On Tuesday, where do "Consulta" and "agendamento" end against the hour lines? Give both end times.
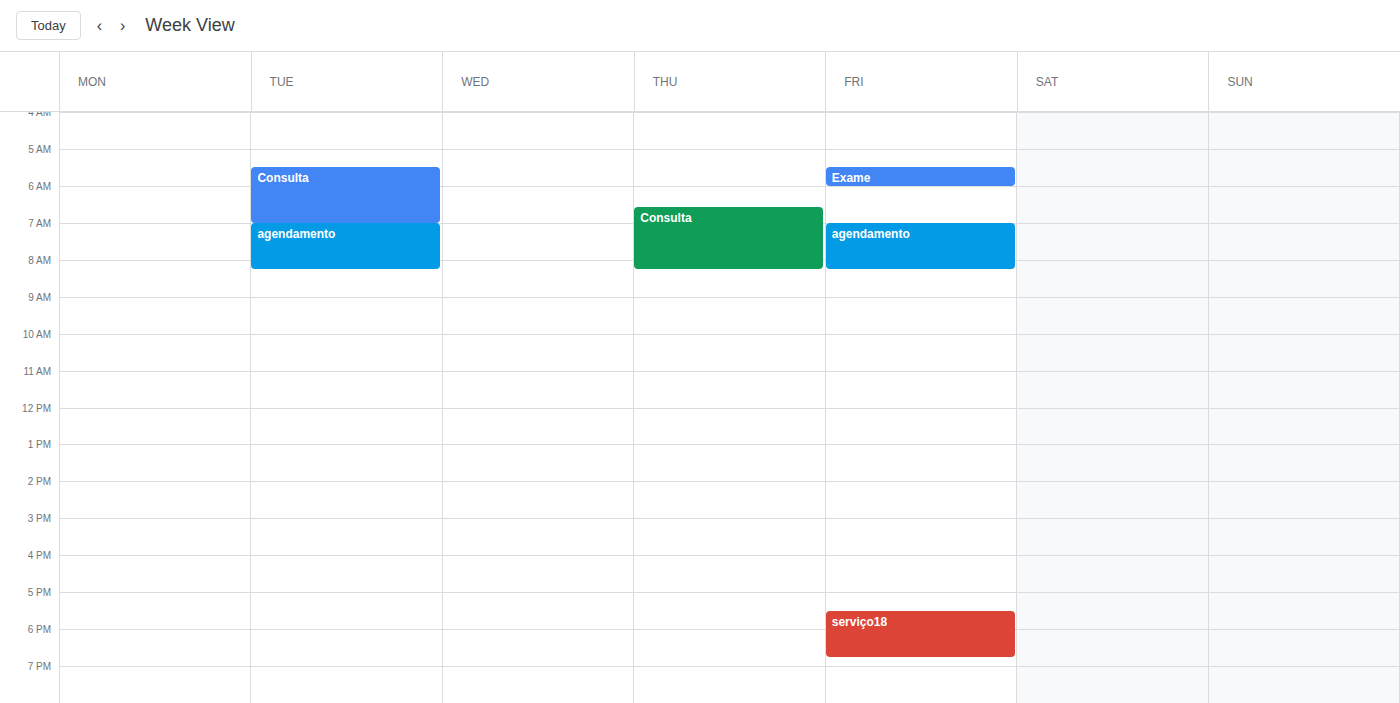
"Consulta": 7:00 AM, exactly on the 7 AM line. "agendamento": 8:15 AM, neither: a quarter of the way from the 8 AM line to the 9 AM line.